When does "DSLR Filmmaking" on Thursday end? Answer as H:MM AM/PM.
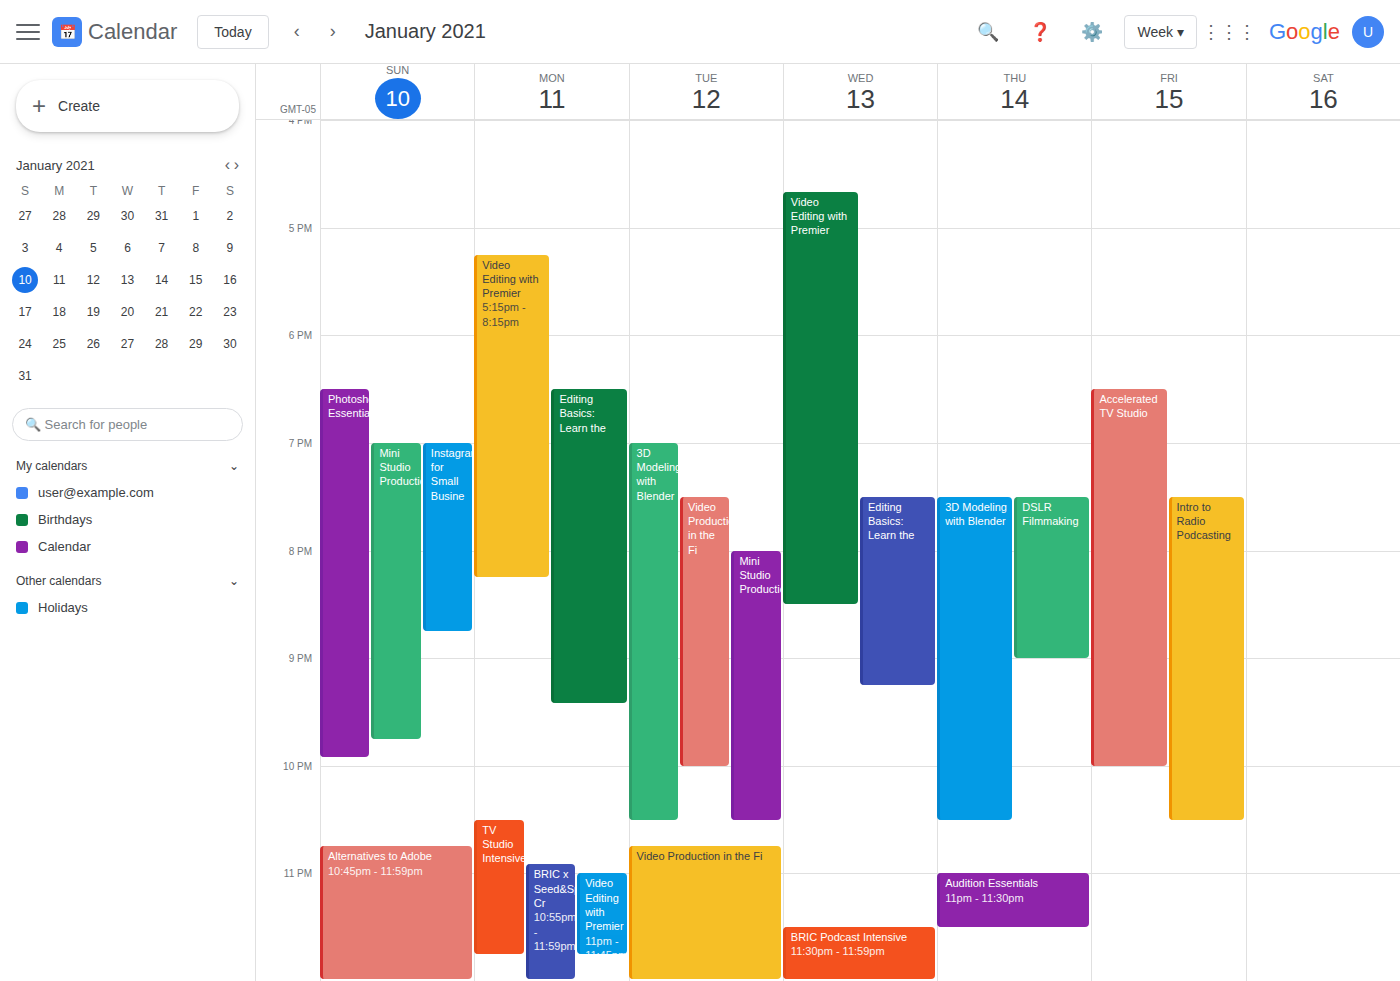
9:00 PM